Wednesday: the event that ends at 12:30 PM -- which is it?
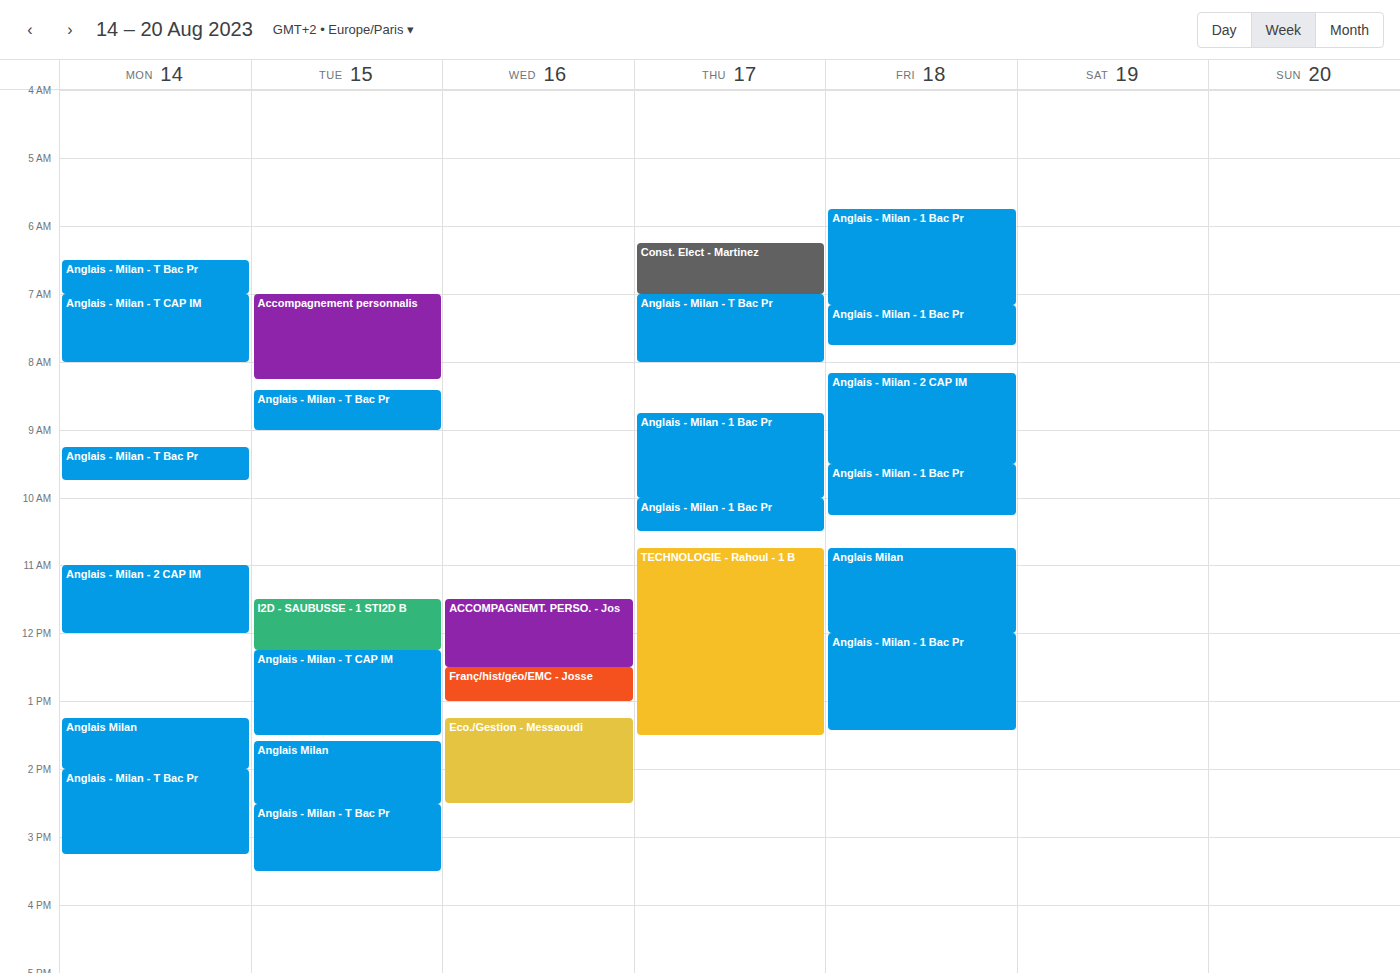
"ACCOMPAGNEMT. PERSO. - Jos"